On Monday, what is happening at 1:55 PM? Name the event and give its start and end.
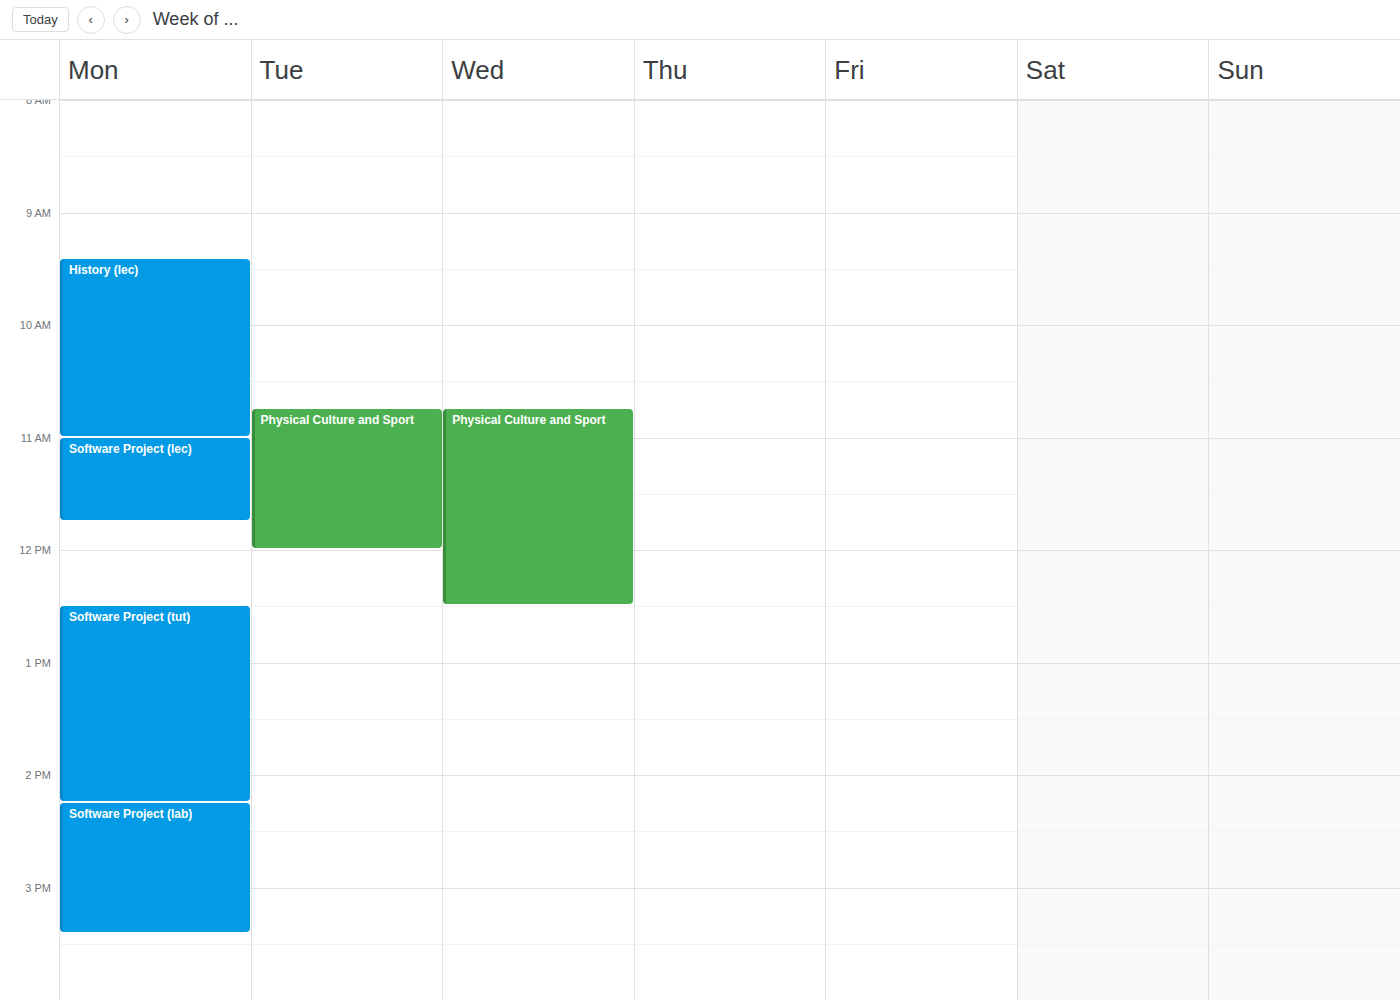
"Software Project (tut)", 12:30 PM to 2:15 PM